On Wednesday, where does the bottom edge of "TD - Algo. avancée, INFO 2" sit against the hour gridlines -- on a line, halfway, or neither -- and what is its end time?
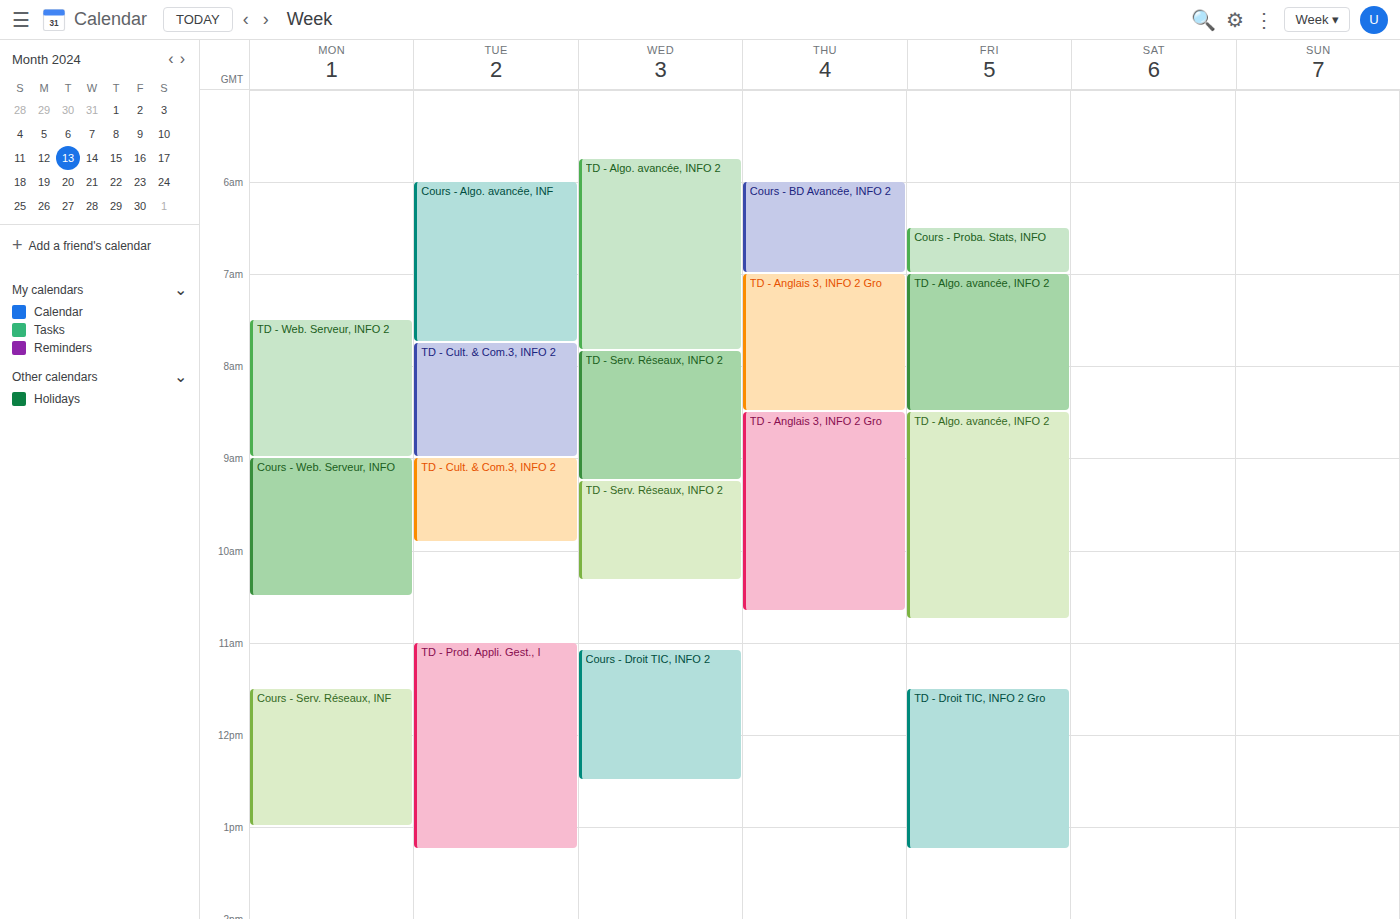
7:50 AM -- neither: 50 minutes below the 7 AM line and 10 minutes above the 8 AM line.